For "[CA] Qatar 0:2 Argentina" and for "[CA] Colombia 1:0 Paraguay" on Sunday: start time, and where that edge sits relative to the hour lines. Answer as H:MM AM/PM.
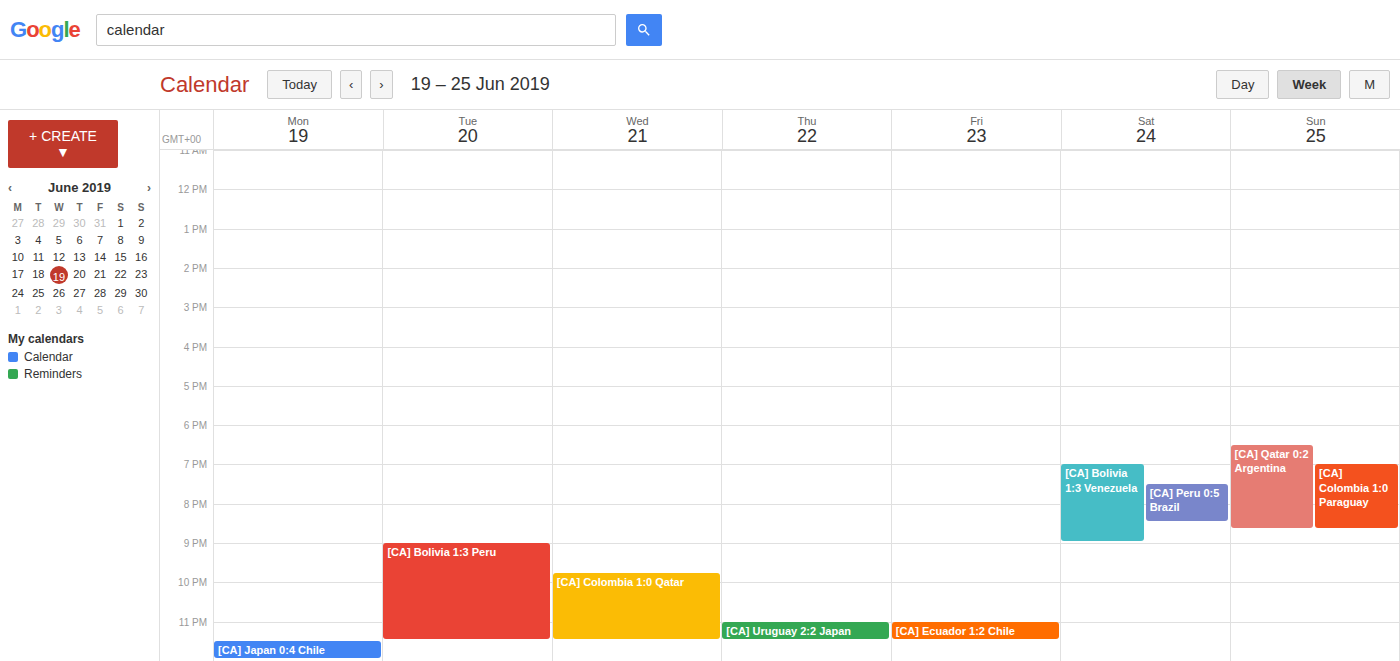
"[CA] Qatar 0:2 Argentina": 6:30 PM, halfway between the 6 PM and 7 PM lines. "[CA] Colombia 1:0 Paraguay": 7:00 PM, exactly on the 7 PM line.